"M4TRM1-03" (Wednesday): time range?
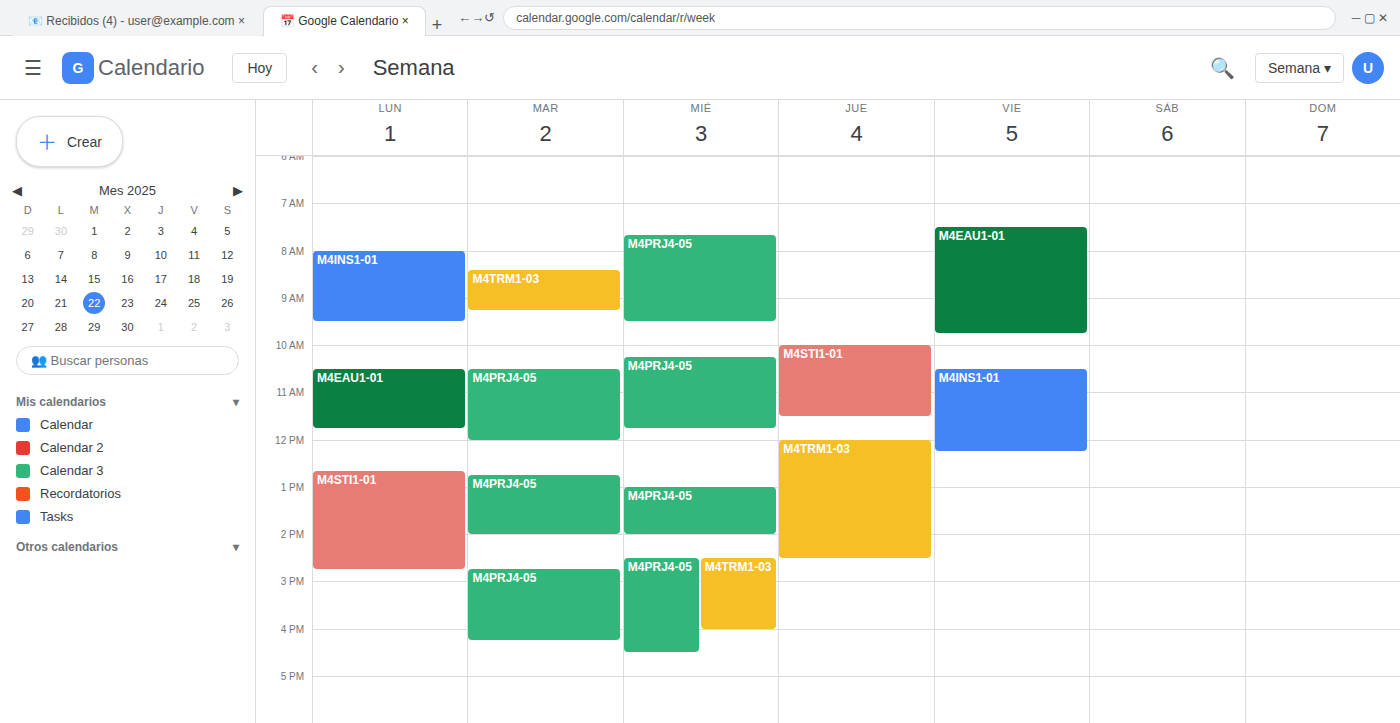
2:30 PM to 4:00 PM